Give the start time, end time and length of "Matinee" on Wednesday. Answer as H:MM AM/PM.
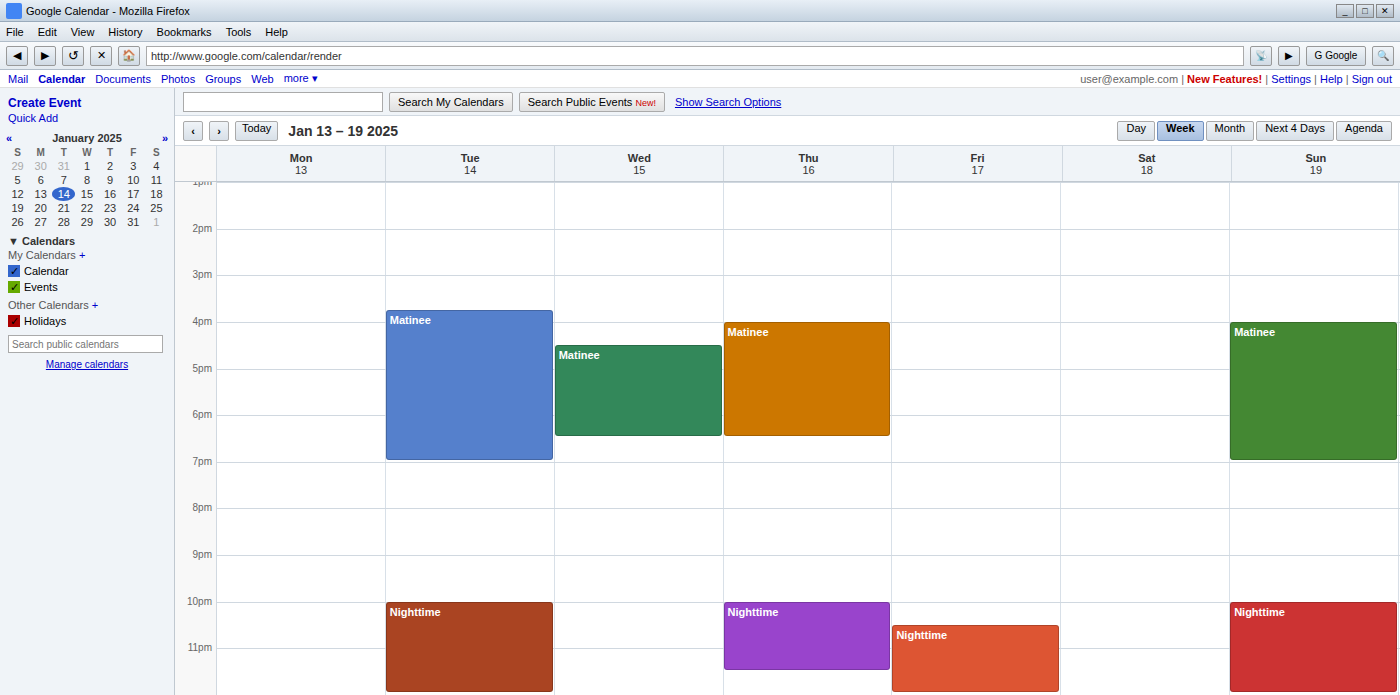
4:30 PM to 6:30 PM, 2 hours